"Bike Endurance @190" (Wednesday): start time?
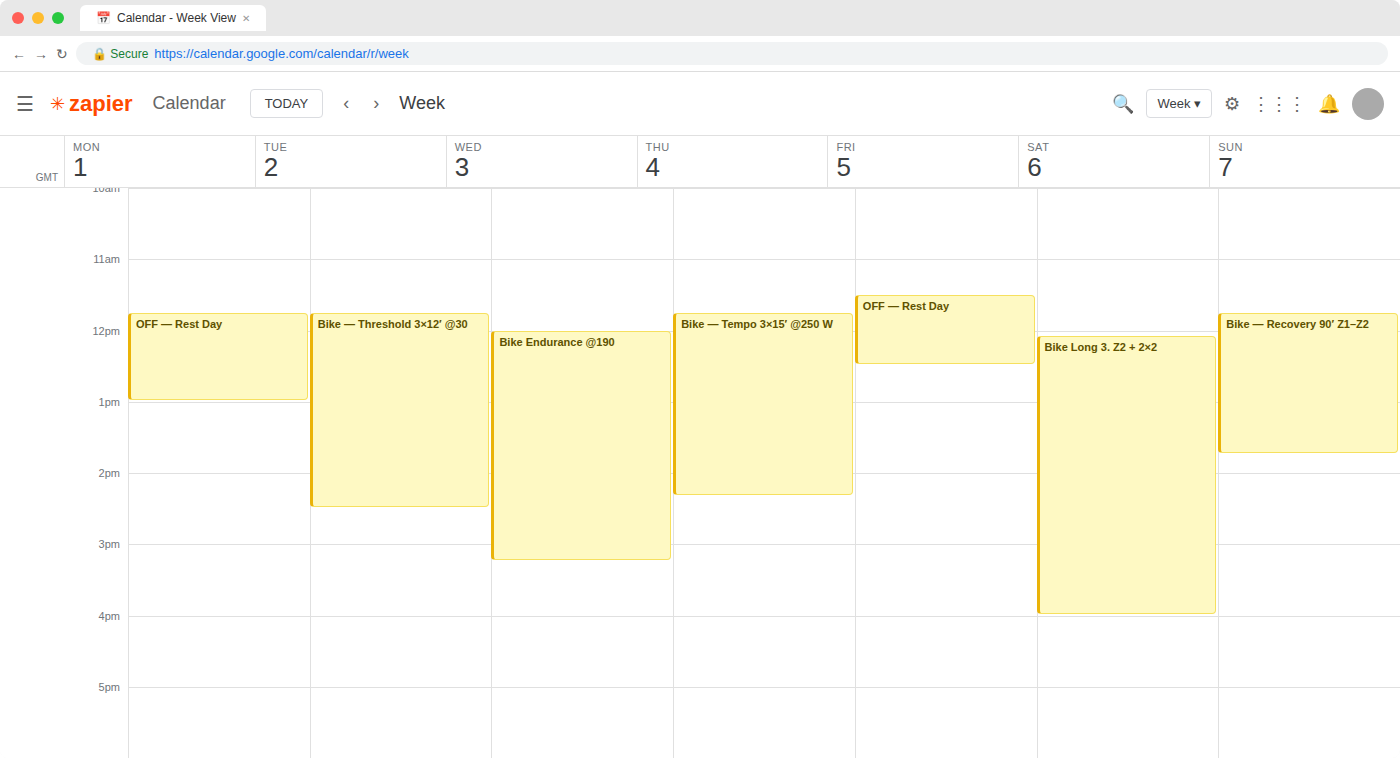
12:00 PM